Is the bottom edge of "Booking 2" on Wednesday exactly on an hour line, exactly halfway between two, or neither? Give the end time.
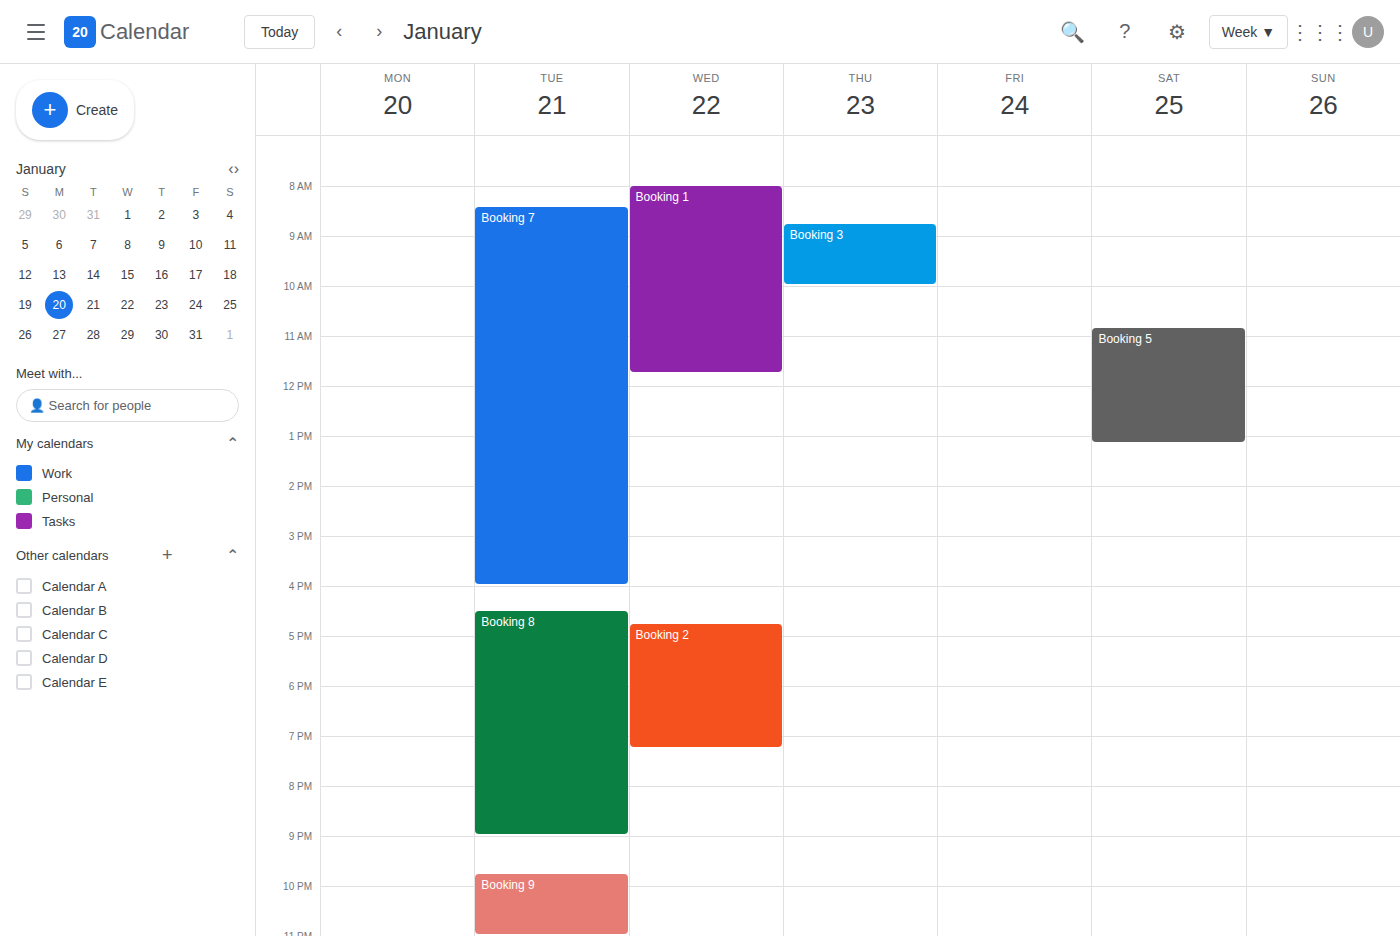
7:15 PM -- neither: a quarter of the way from the 7 PM line to the 8 PM line.